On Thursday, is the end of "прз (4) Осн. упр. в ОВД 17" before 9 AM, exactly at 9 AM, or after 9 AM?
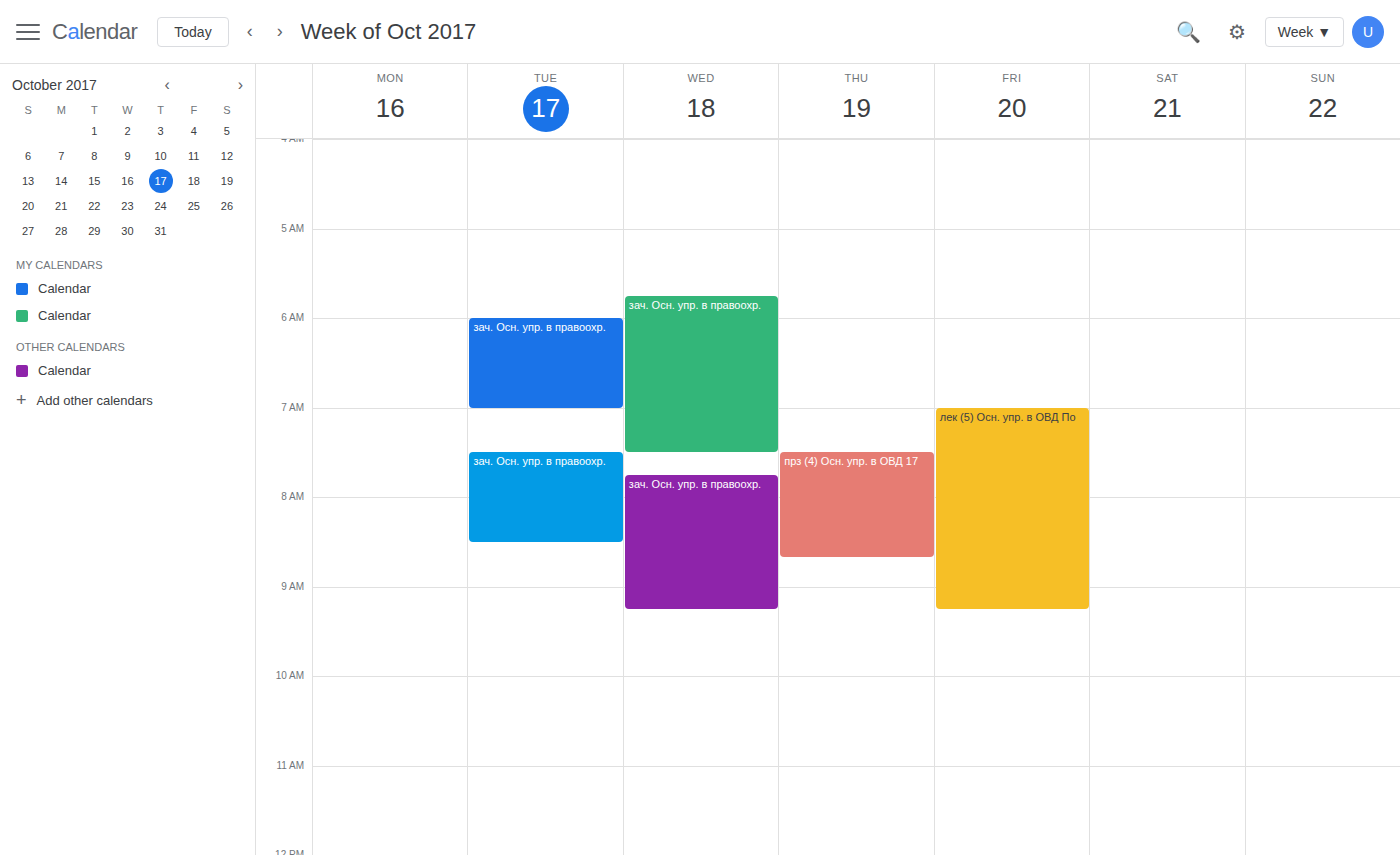
8:40 AM -- before 9 AM, 20 minutes above the 9 AM line.